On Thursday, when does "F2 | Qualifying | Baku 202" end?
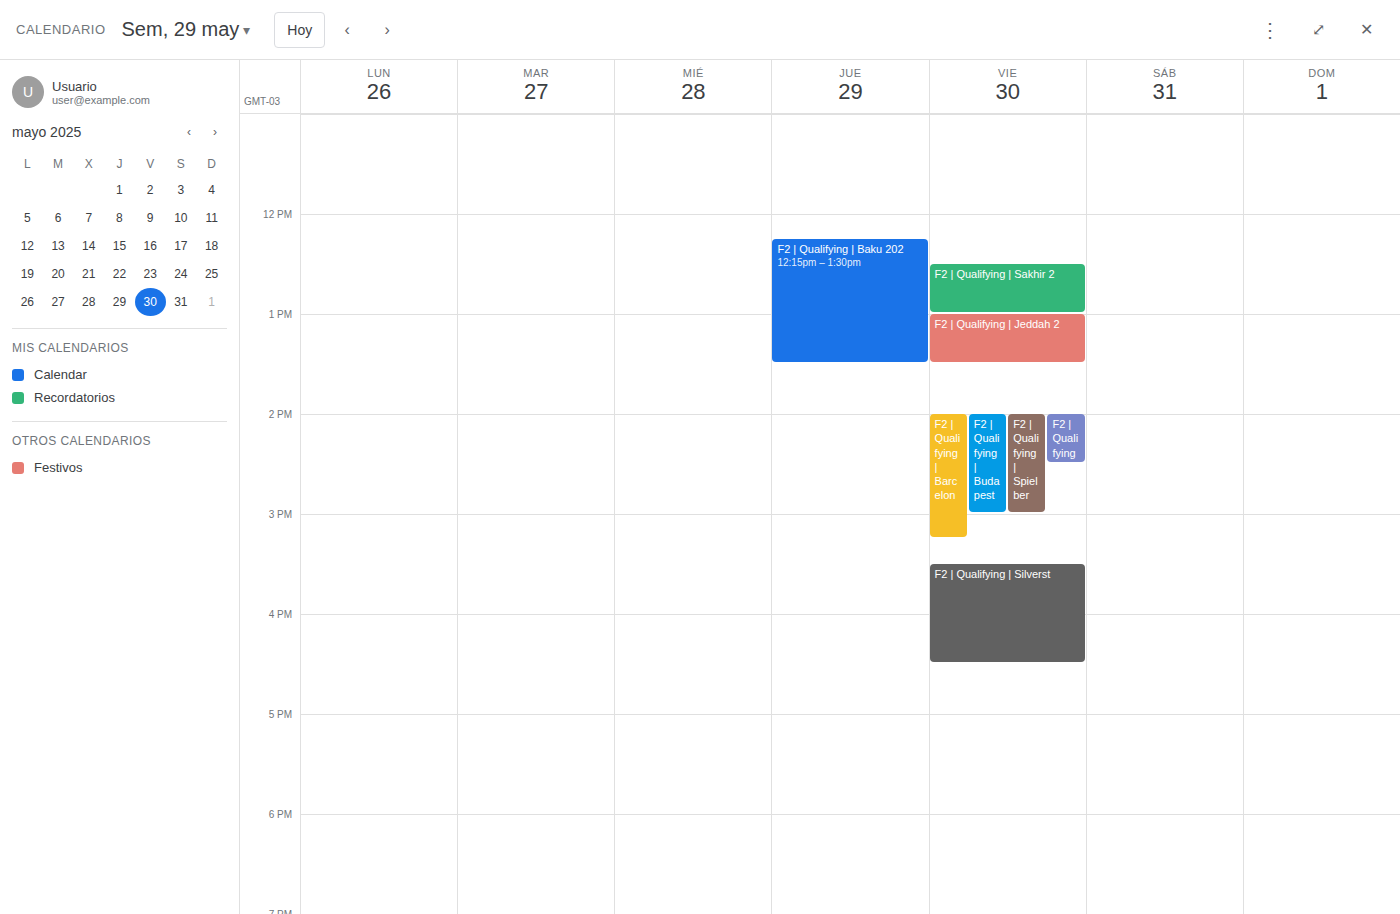
1:30 PM